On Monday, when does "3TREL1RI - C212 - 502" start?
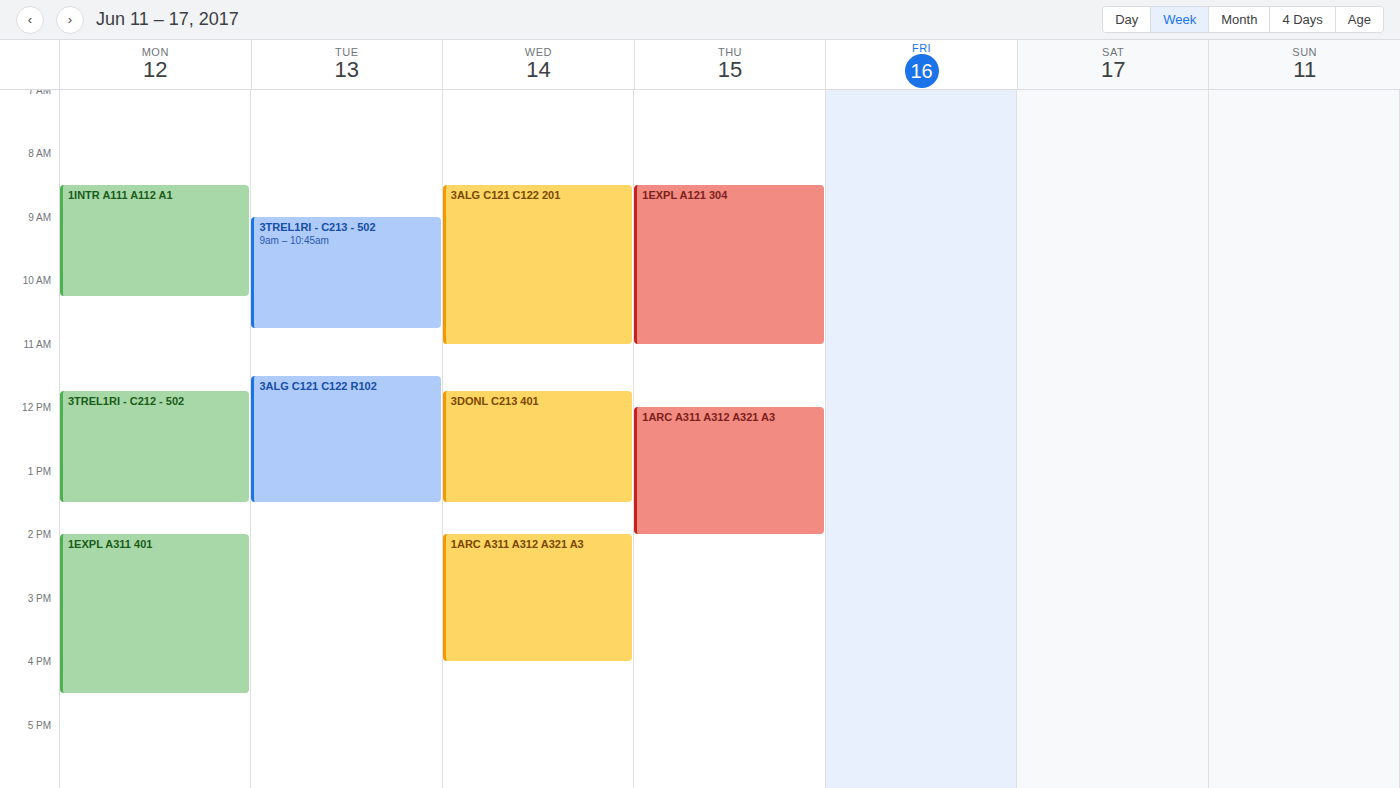
11:45 AM